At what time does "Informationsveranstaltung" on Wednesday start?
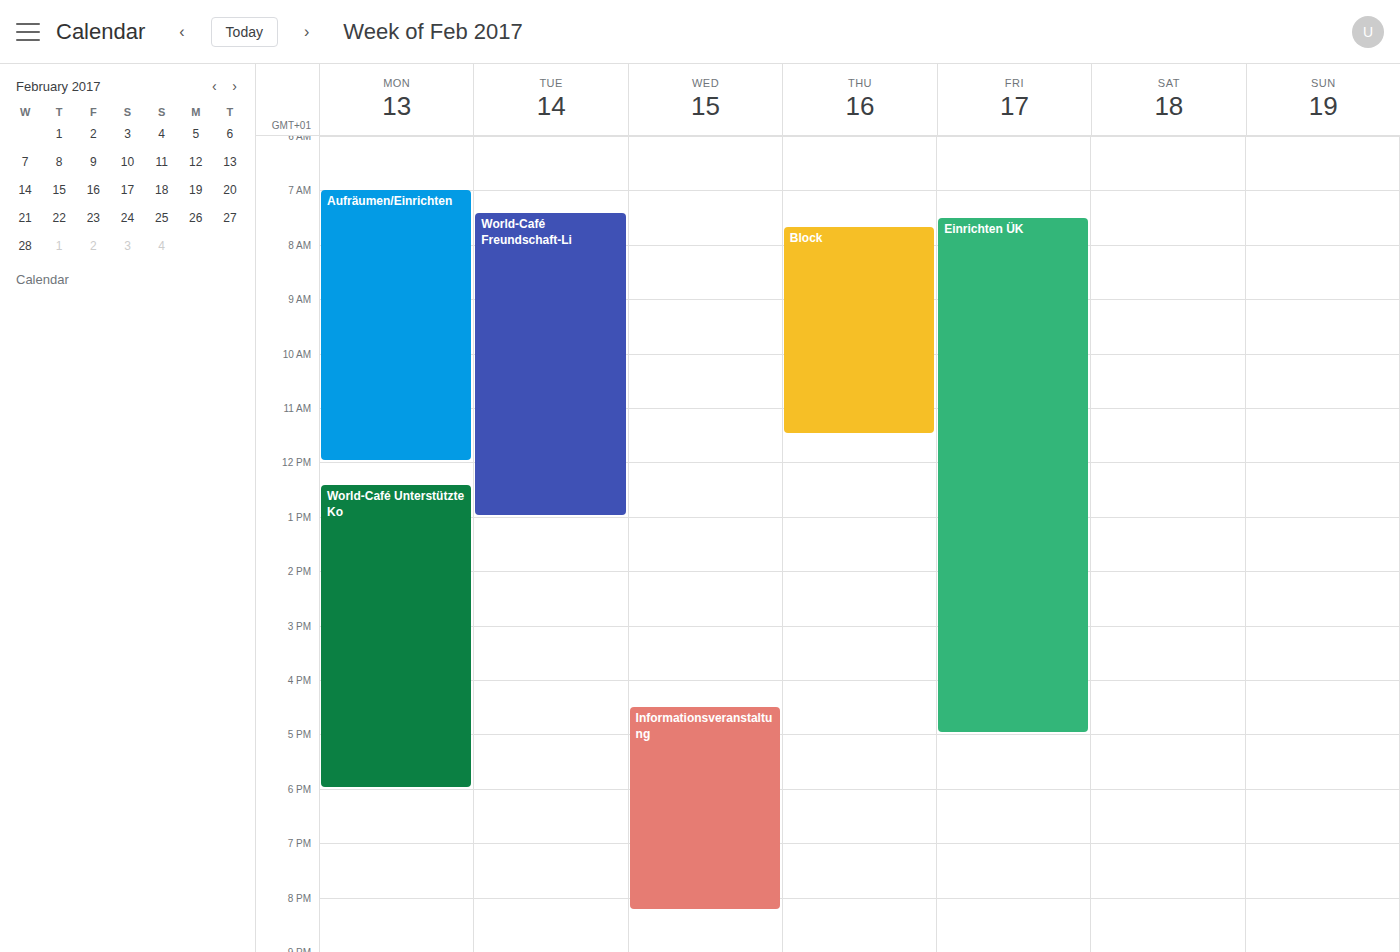
4:30 PM